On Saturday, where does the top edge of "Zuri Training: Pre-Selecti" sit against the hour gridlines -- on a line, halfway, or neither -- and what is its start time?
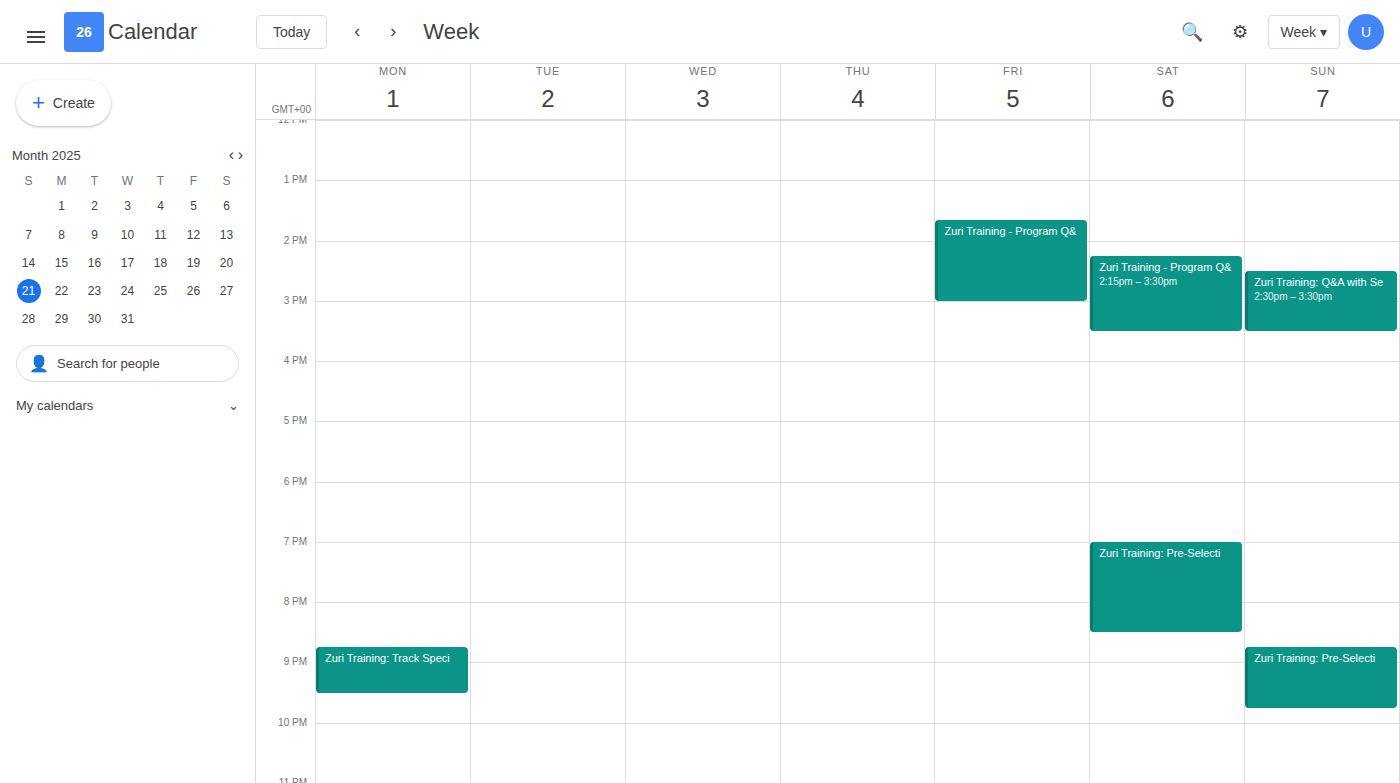
7:00 PM -- exactly on the 7 PM line.